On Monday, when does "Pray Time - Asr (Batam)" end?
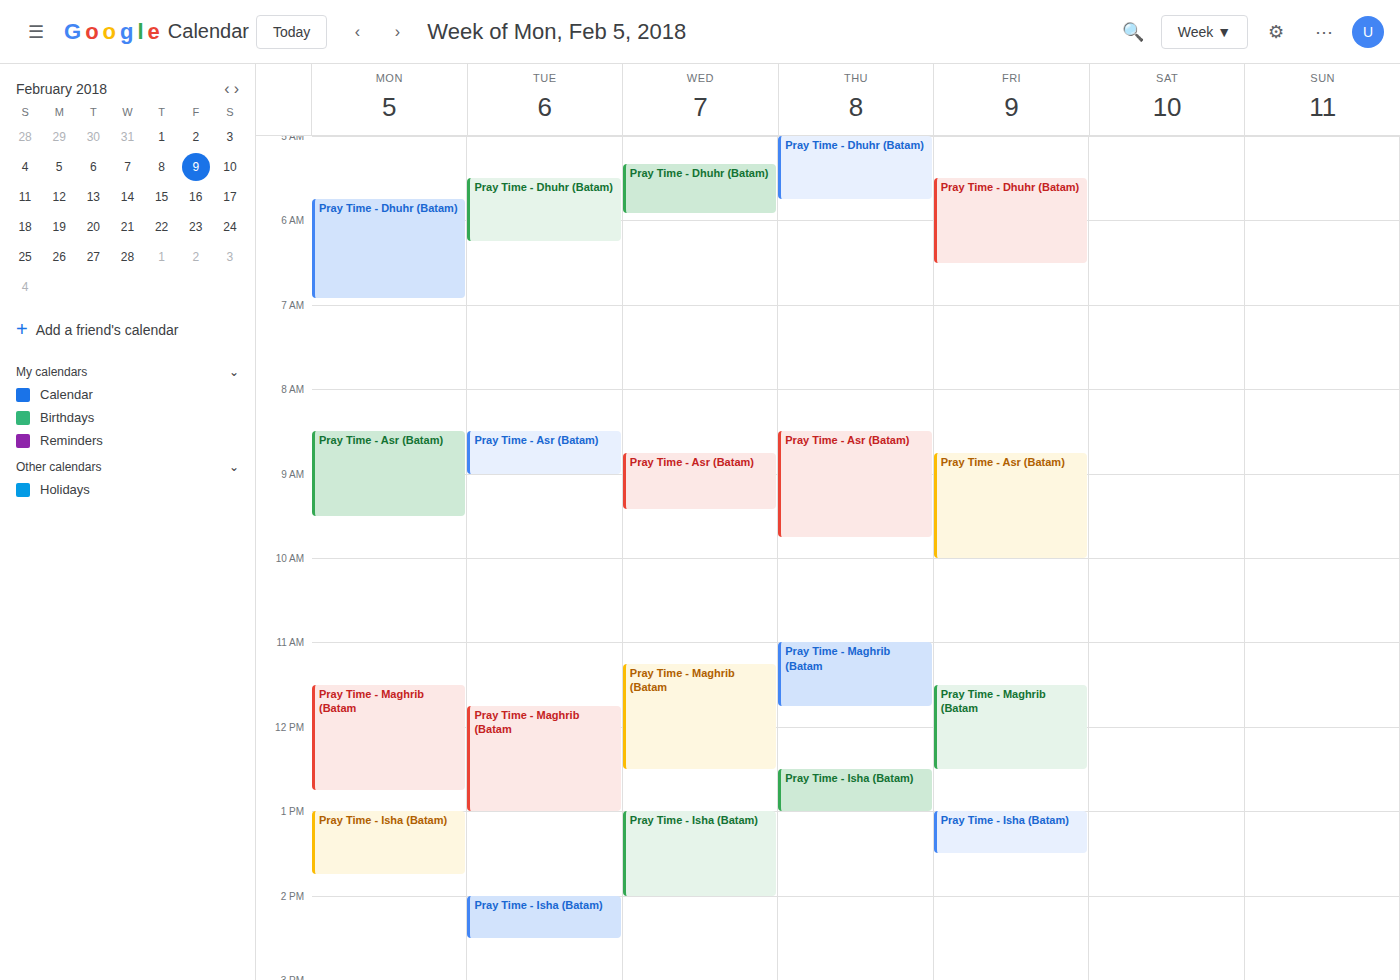
9:30 AM